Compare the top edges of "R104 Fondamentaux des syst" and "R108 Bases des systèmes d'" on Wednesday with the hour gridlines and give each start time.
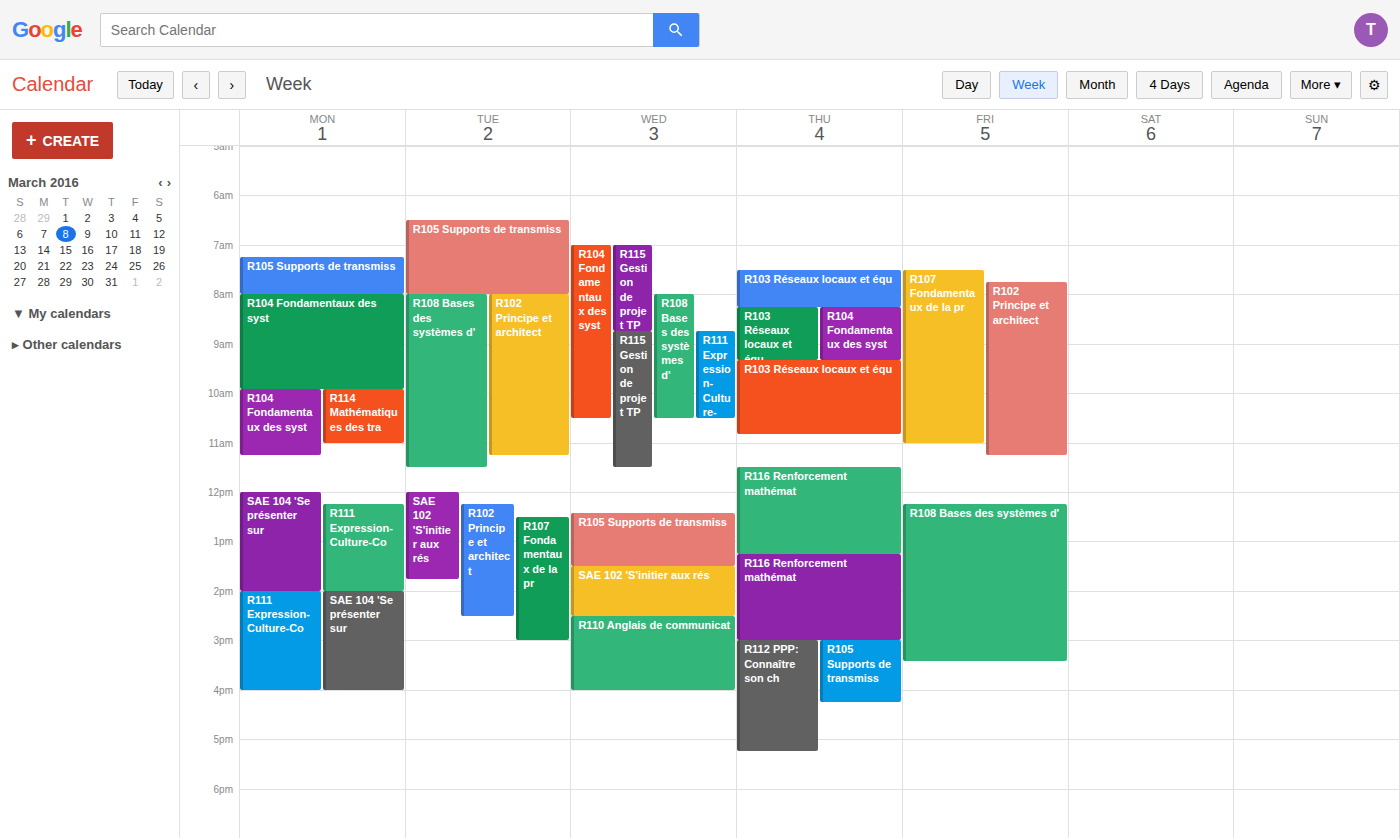
"R104 Fondamentaux des syst": 7:00 AM, exactly on the 7 AM line. "R108 Bases des systèmes d'": 8:00 AM, exactly on the 8 AM line.